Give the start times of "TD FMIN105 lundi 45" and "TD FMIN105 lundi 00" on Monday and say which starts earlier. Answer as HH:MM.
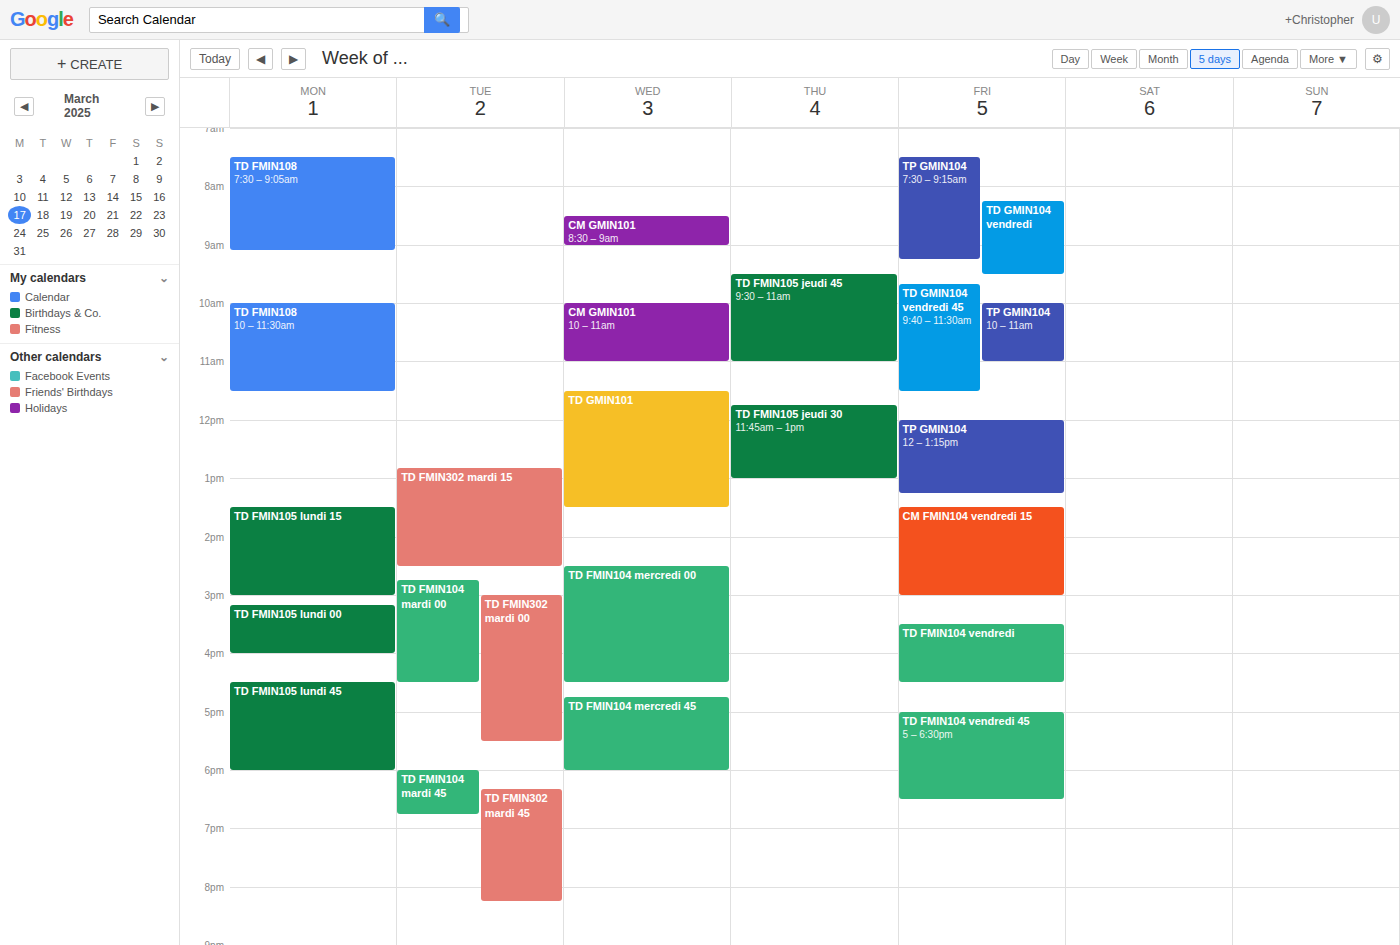
"TD FMIN105 lundi 00" 15:10; "TD FMIN105 lundi 45" 16:30.